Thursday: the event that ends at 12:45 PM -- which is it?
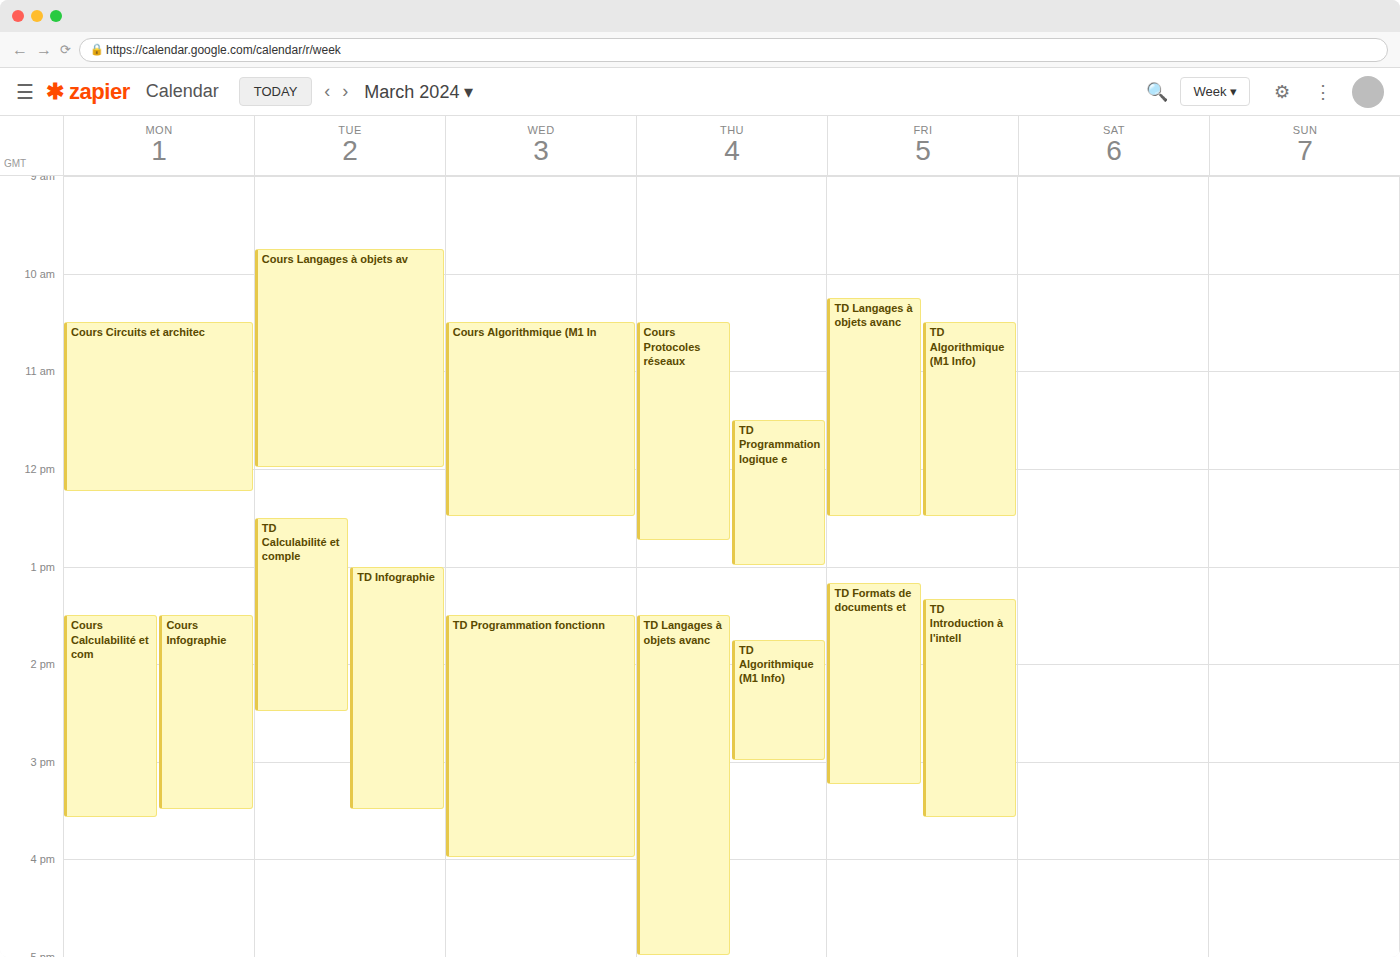
"Cours Protocoles réseaux"